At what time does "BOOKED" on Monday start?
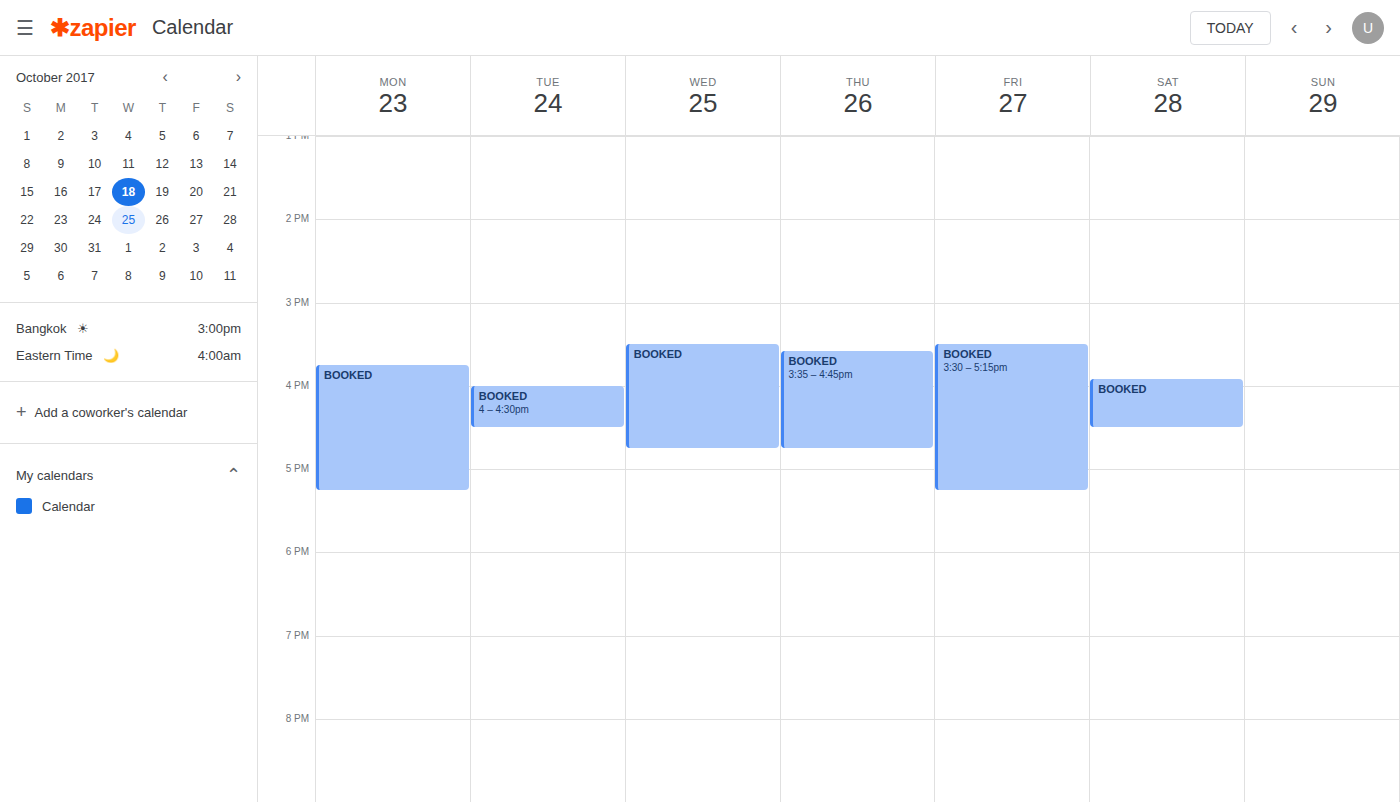
15:45